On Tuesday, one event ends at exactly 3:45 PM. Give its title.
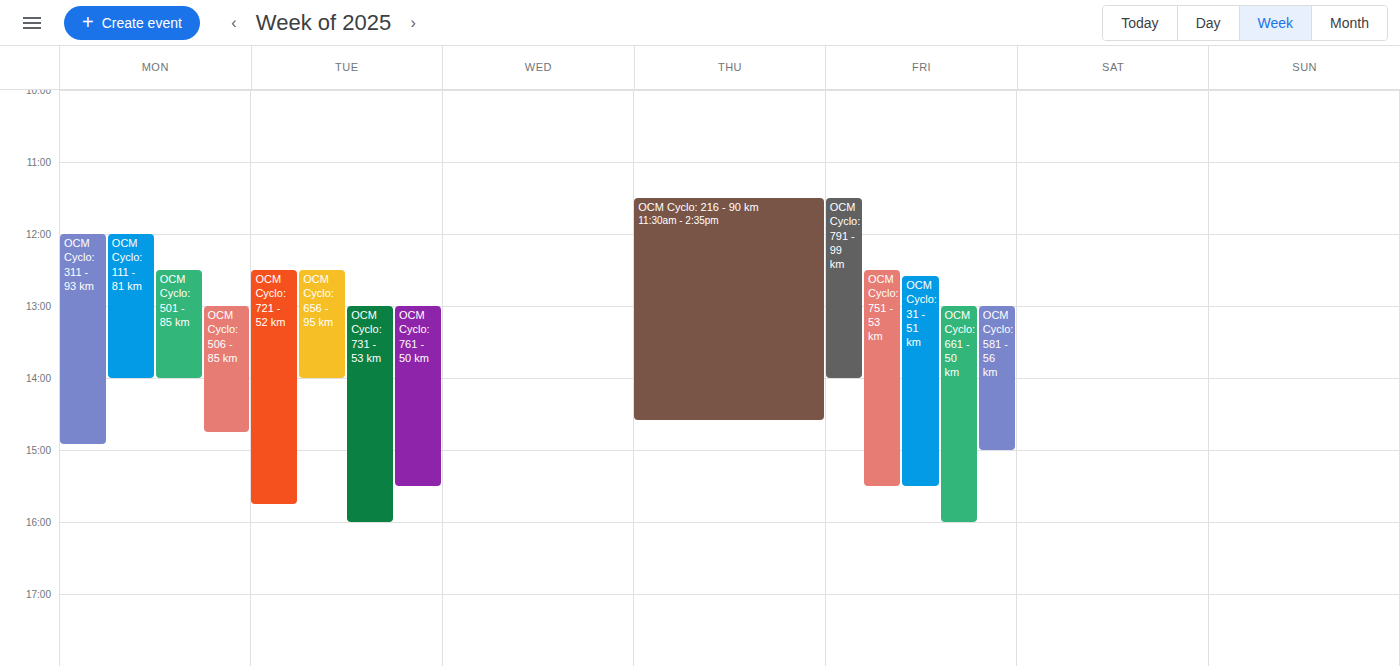
"OCM Cyclo: 721 - 52 km"